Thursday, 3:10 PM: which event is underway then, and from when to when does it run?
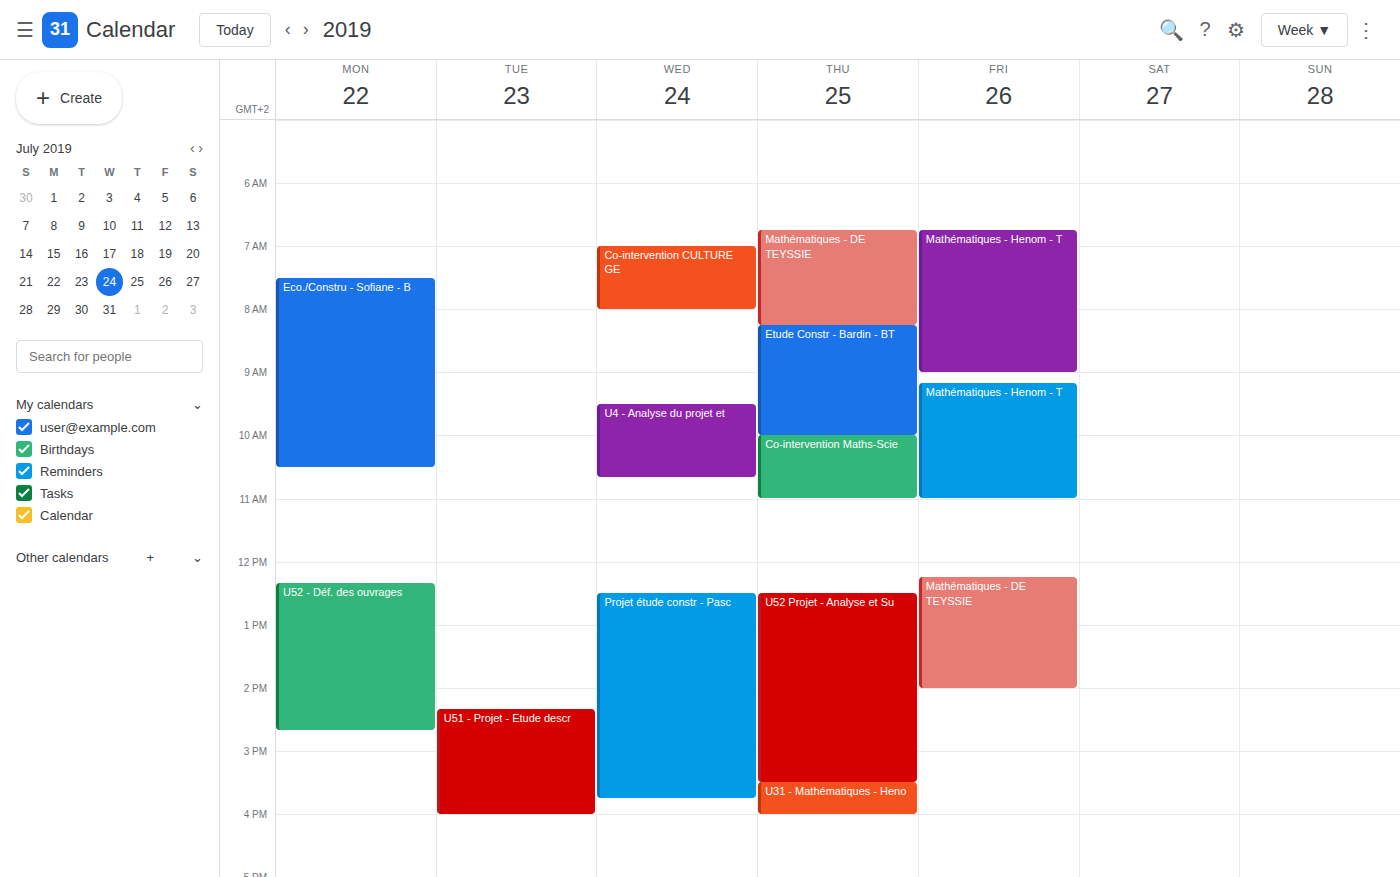
"U52 Projet - Analyse et Su", 12:30 PM to 3:30 PM